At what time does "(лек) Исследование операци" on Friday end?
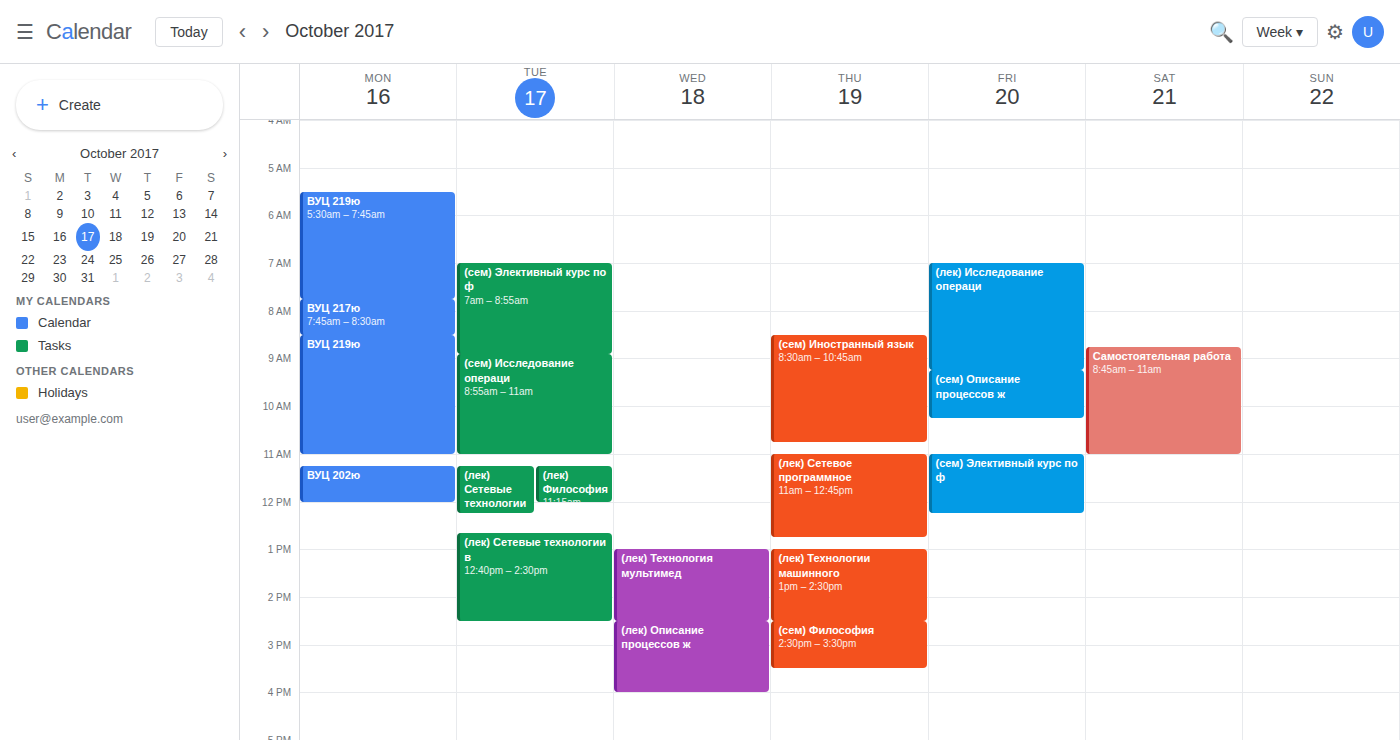
09:15